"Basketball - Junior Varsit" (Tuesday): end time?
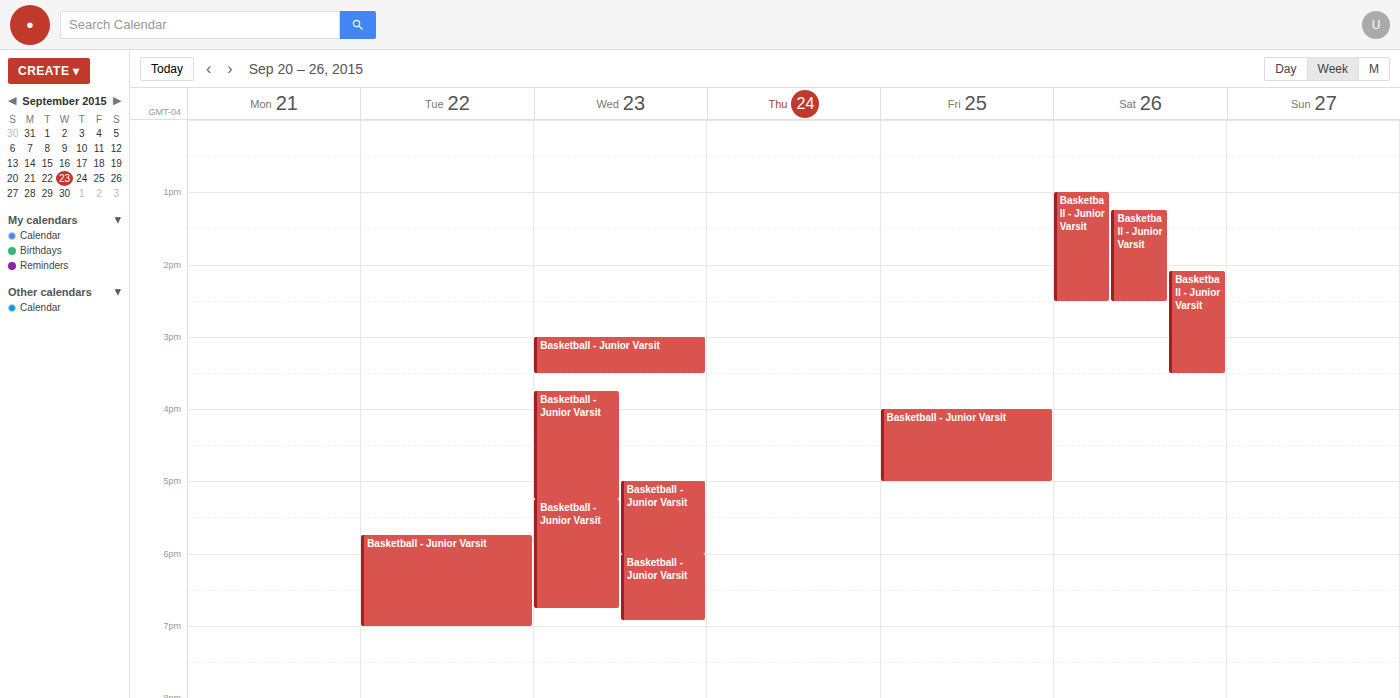
7:00 PM